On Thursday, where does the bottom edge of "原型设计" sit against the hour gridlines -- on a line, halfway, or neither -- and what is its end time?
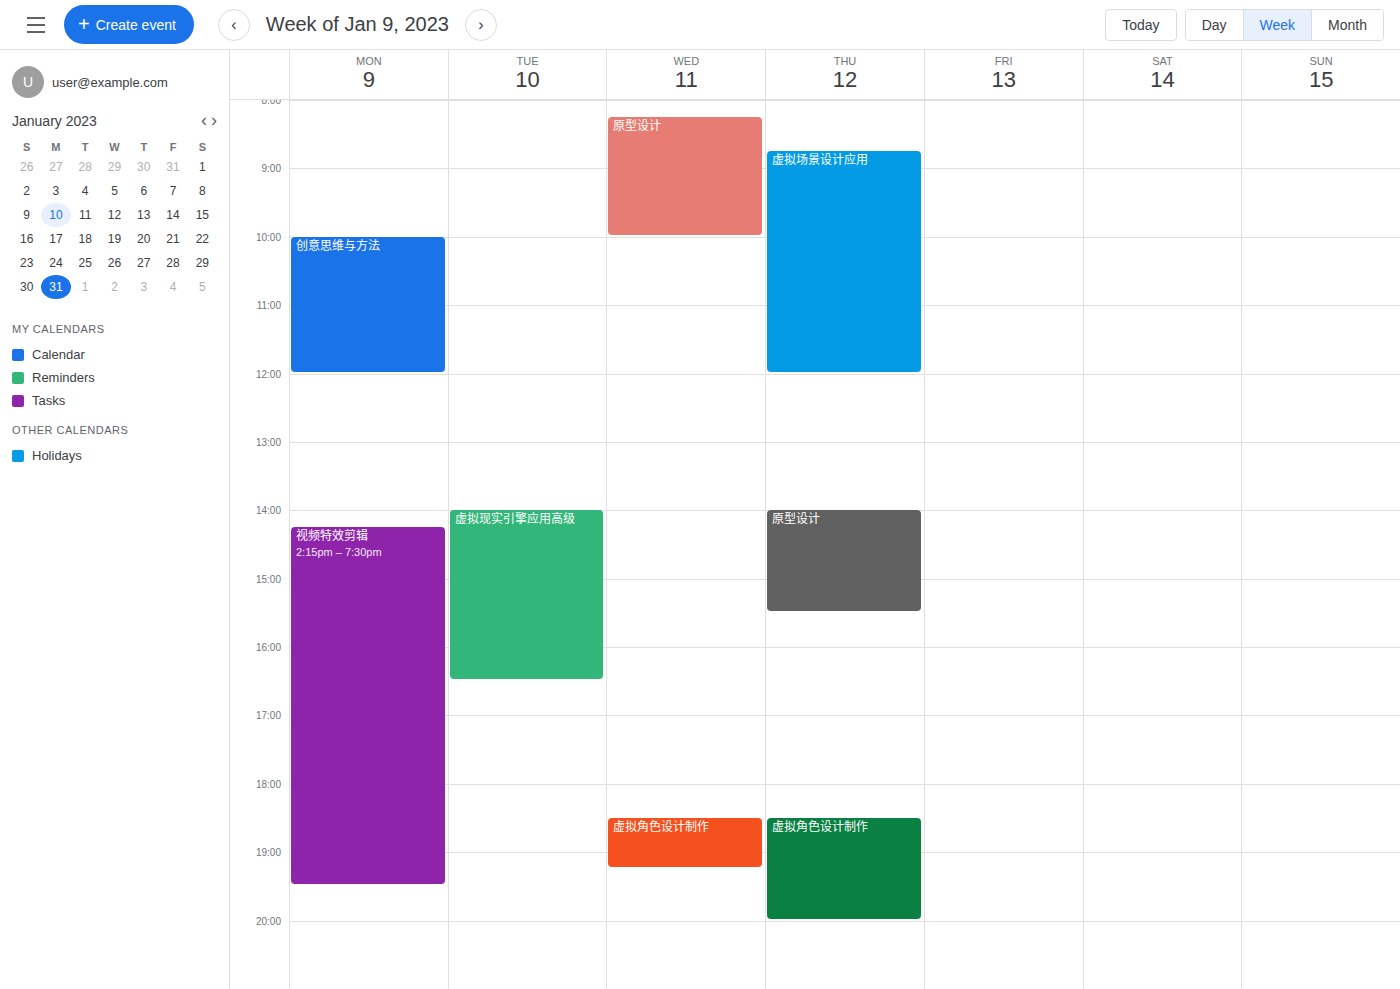
3:30 PM -- halfway between the 3 PM and 4 PM lines.